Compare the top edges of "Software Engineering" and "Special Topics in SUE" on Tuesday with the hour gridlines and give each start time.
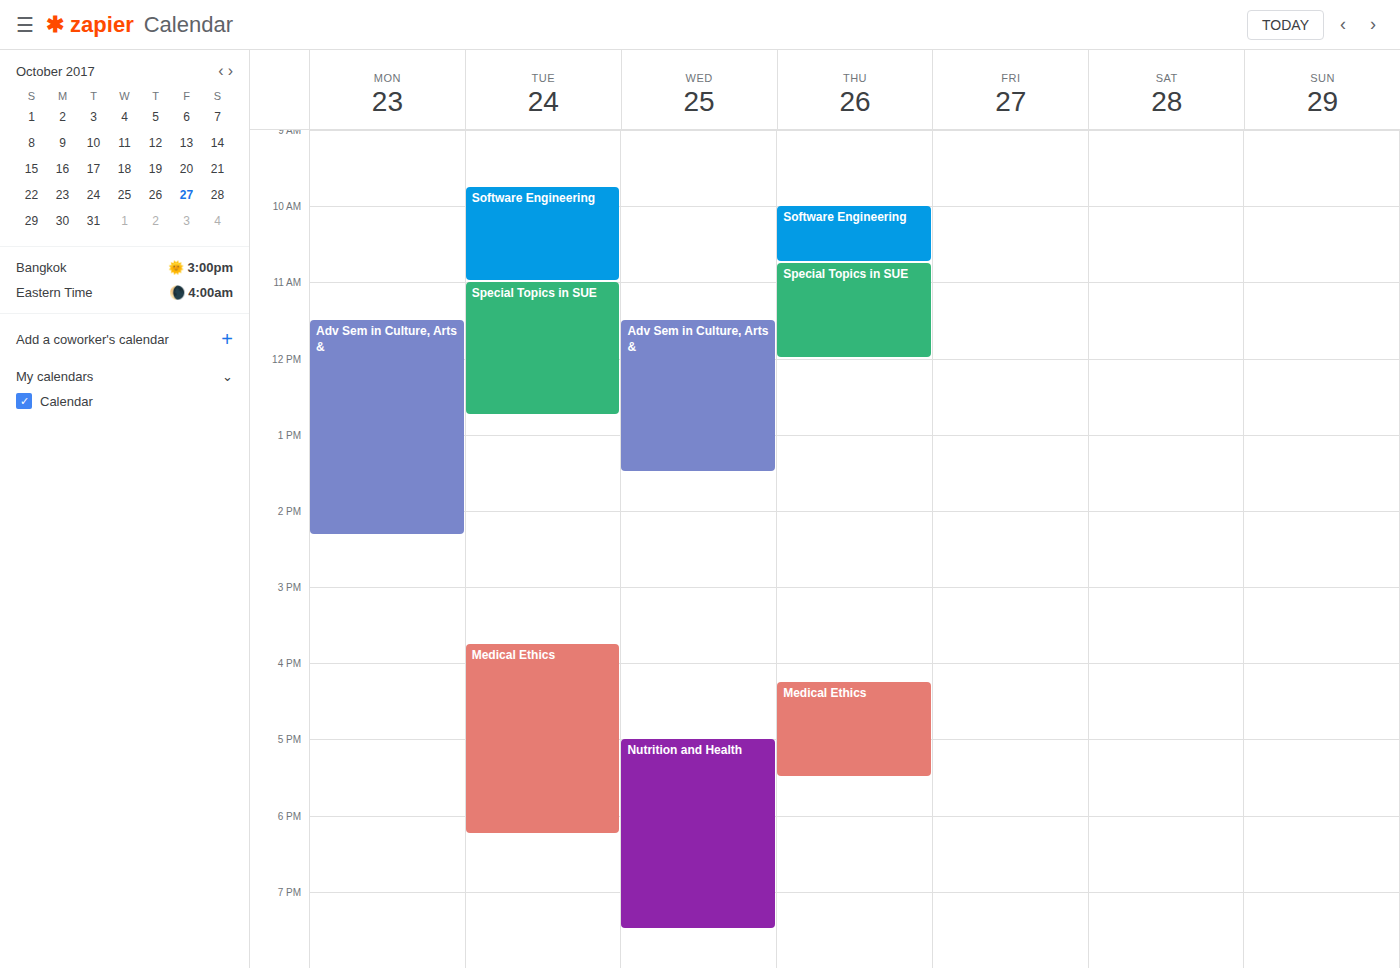
"Software Engineering": 9:45 AM, neither: three quarters of the way from the 9 AM line to the 10 AM line. "Special Topics in SUE": 11:00 AM, exactly on the 11 AM line.